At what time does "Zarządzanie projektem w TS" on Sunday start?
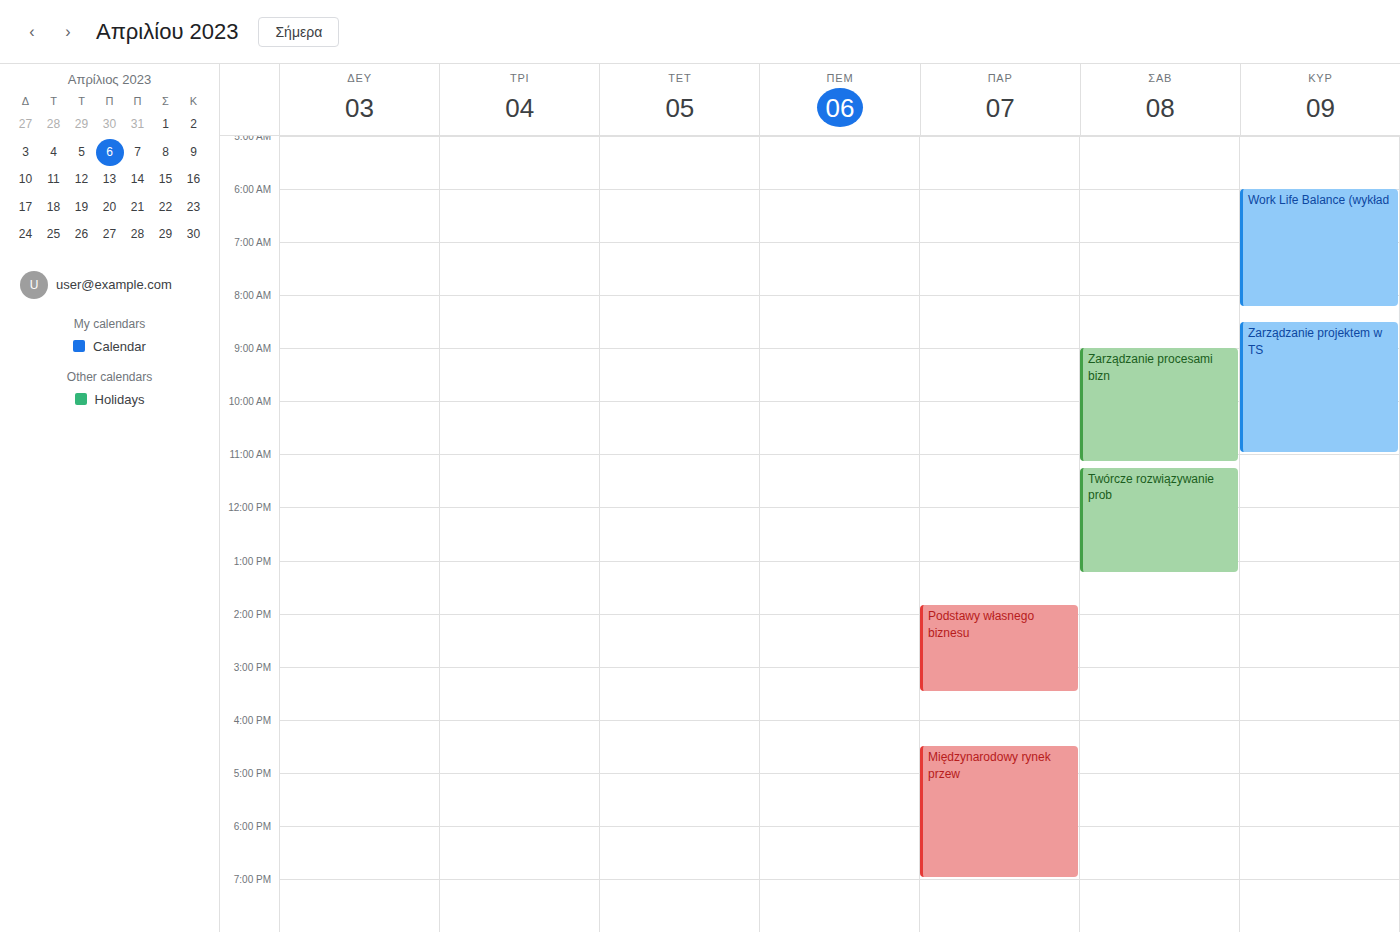
8:30 AM